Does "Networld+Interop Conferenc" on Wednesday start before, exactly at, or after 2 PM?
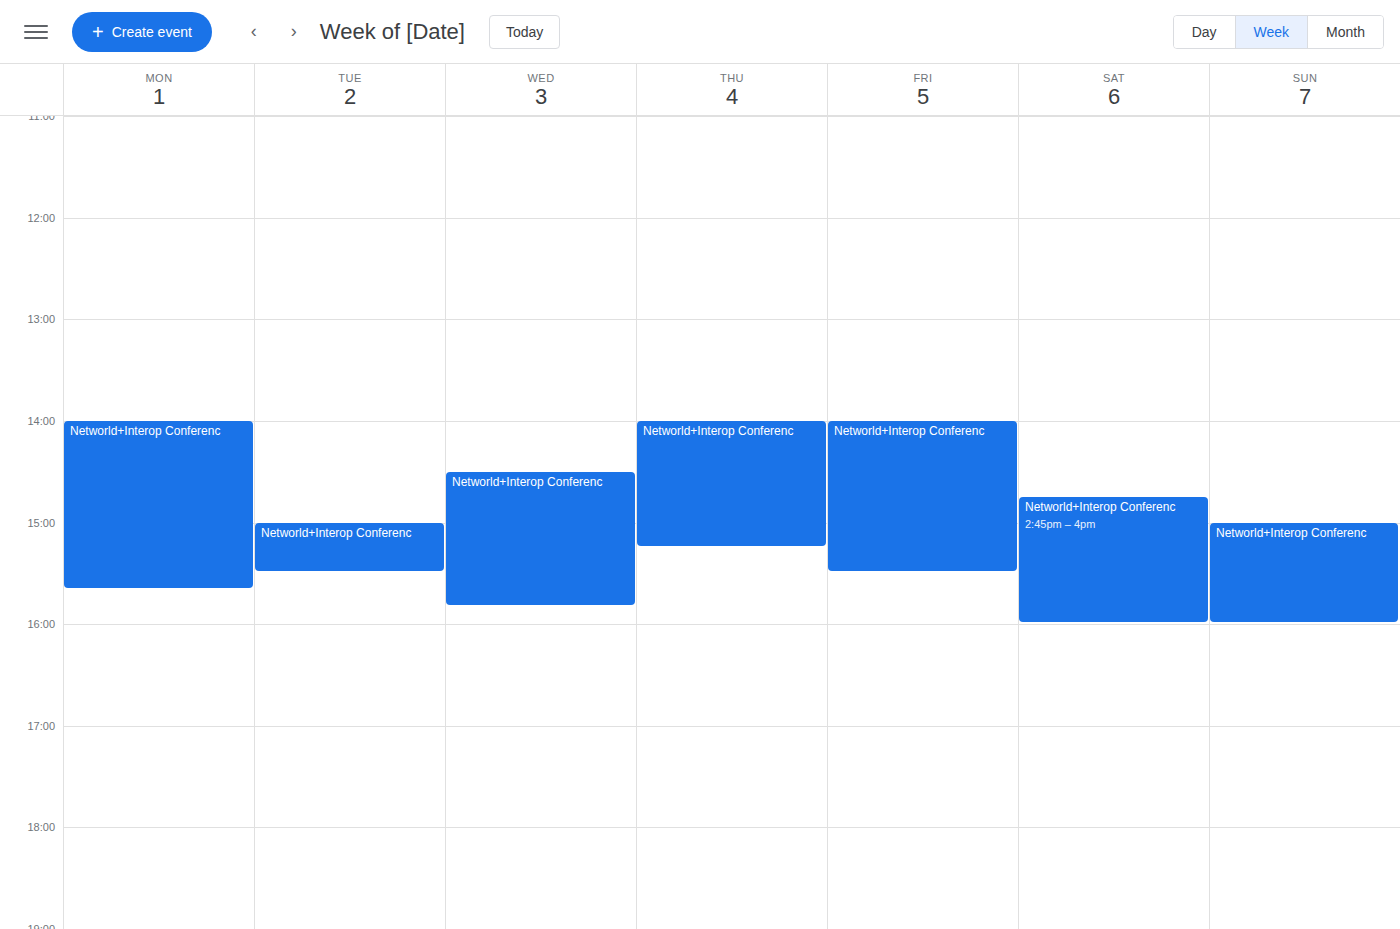
2:30 PM -- after 2 PM, 30 minutes below the 2 PM line.